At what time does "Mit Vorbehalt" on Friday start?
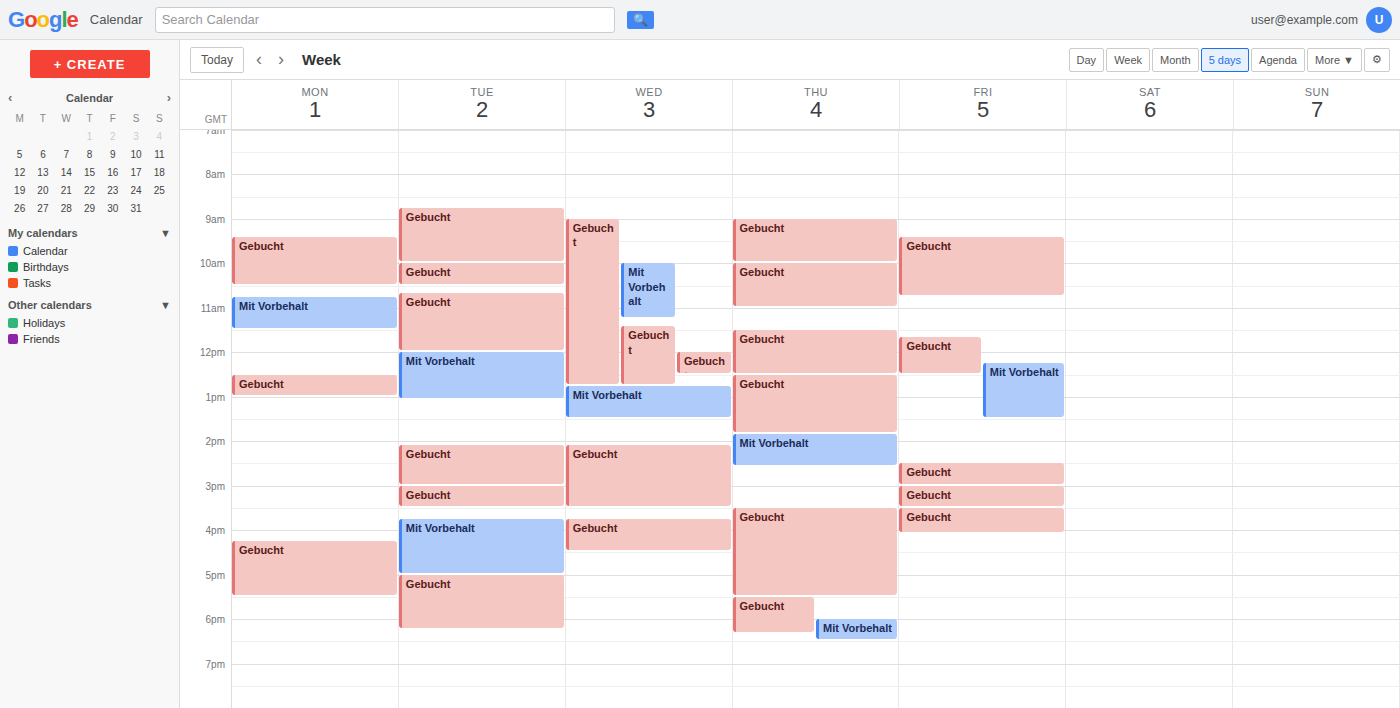
12:15 PM